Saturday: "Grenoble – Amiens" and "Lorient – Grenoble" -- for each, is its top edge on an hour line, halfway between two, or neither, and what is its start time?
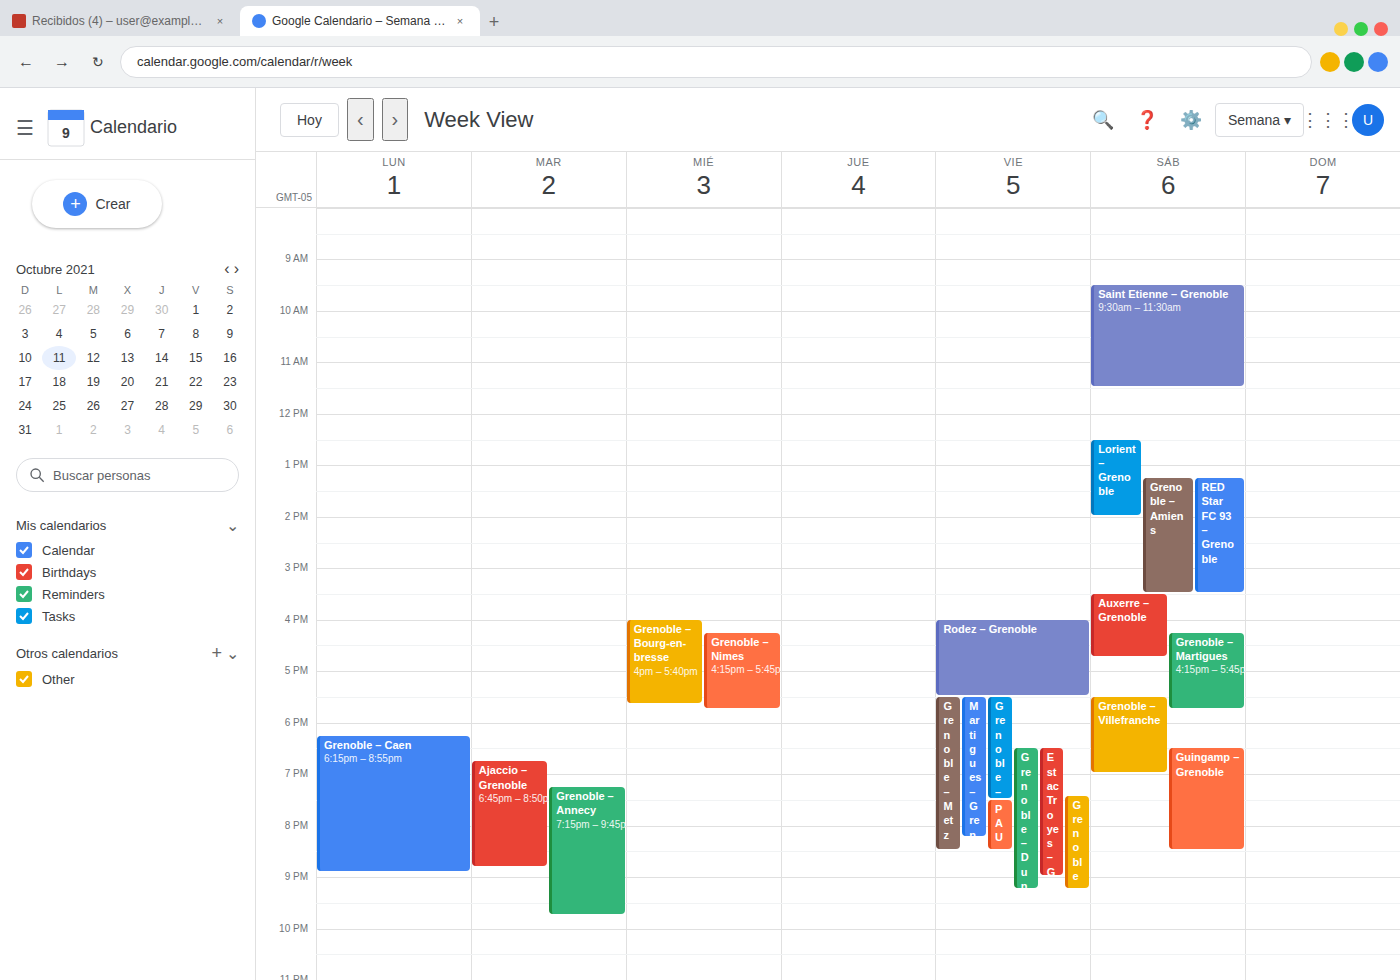
"Grenoble – Amiens": 1:15 PM, neither: a quarter of the way from the 1 PM line to the 2 PM line. "Lorient – Grenoble": 12:30 PM, halfway between the 12 PM and 1 PM lines.